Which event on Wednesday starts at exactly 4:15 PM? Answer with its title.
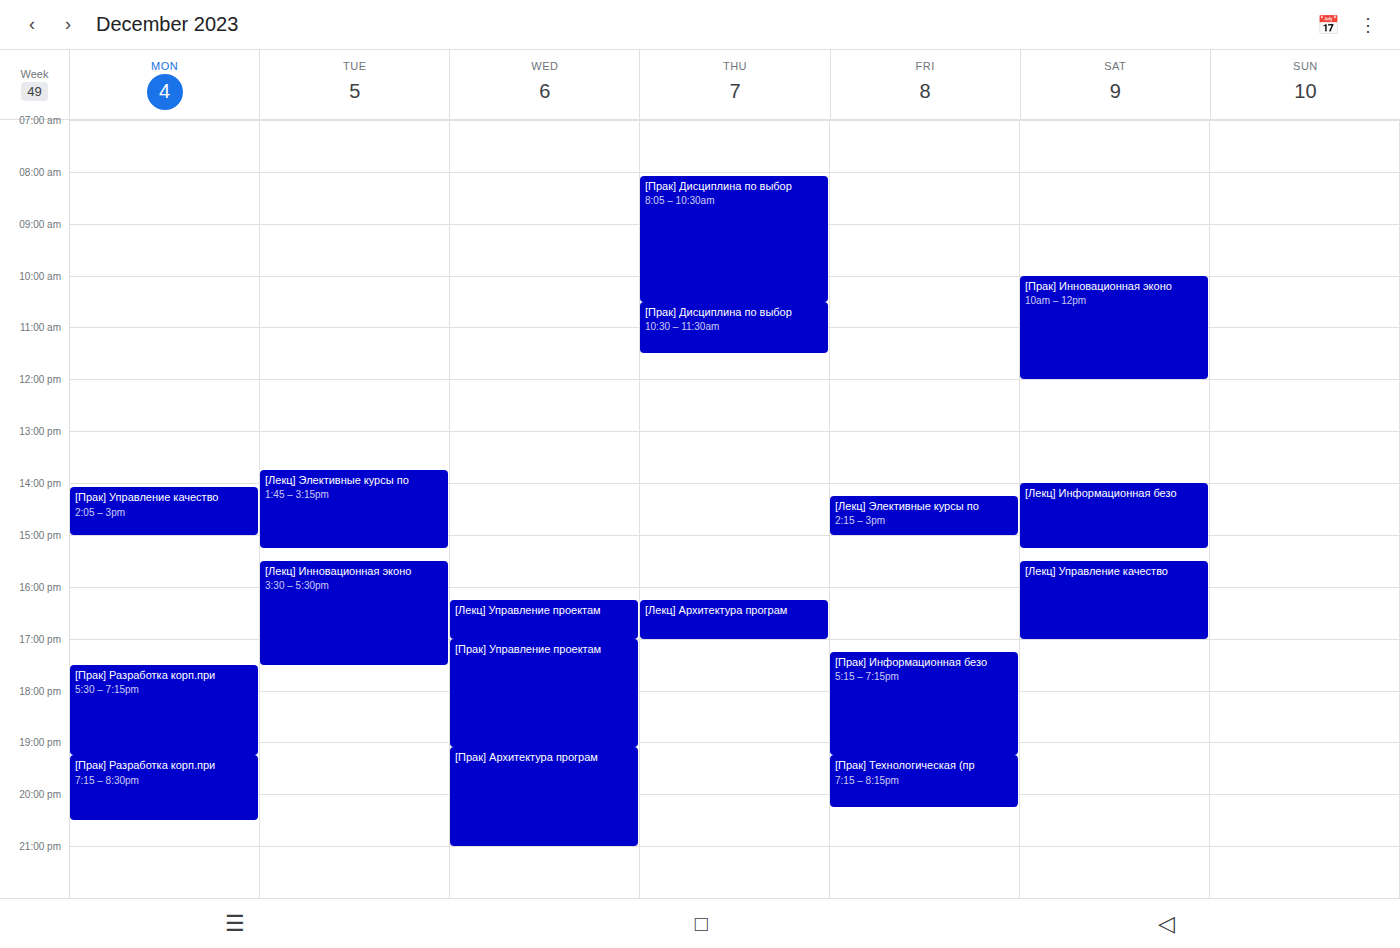
"[Лекц] Управление проектам"